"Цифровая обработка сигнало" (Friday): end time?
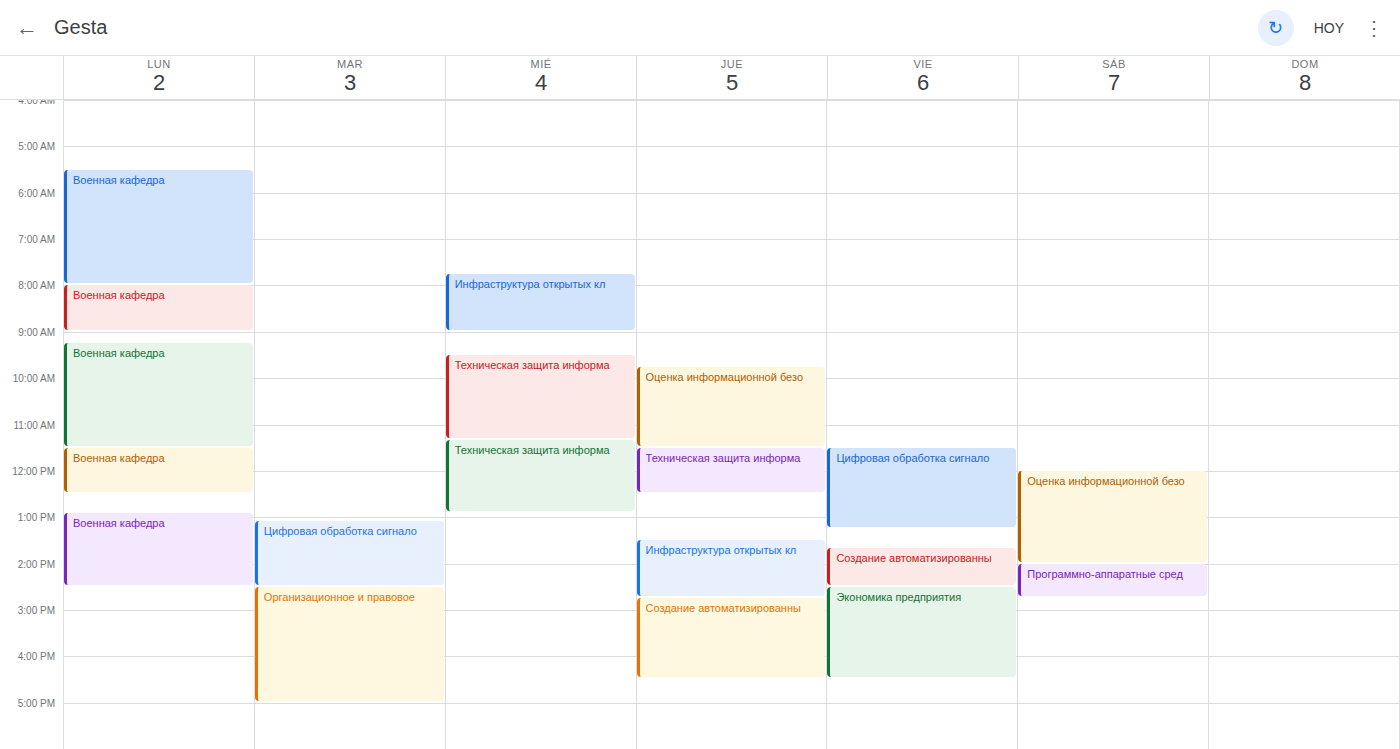
13:15